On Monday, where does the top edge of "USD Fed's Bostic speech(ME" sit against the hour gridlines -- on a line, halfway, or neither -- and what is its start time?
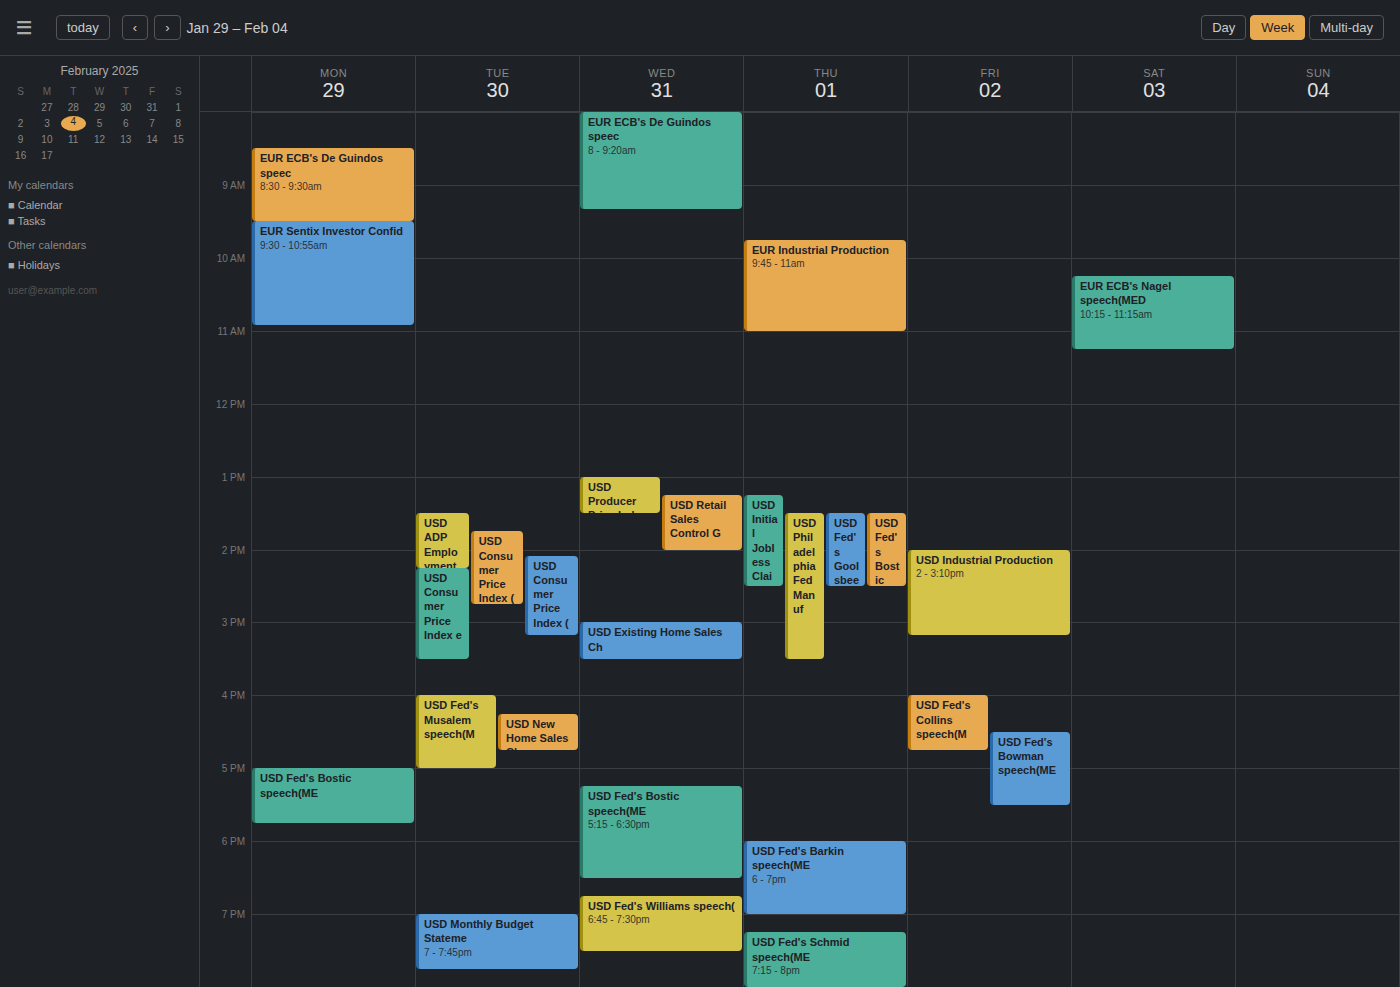
5:00 PM -- exactly on the 5 PM line.